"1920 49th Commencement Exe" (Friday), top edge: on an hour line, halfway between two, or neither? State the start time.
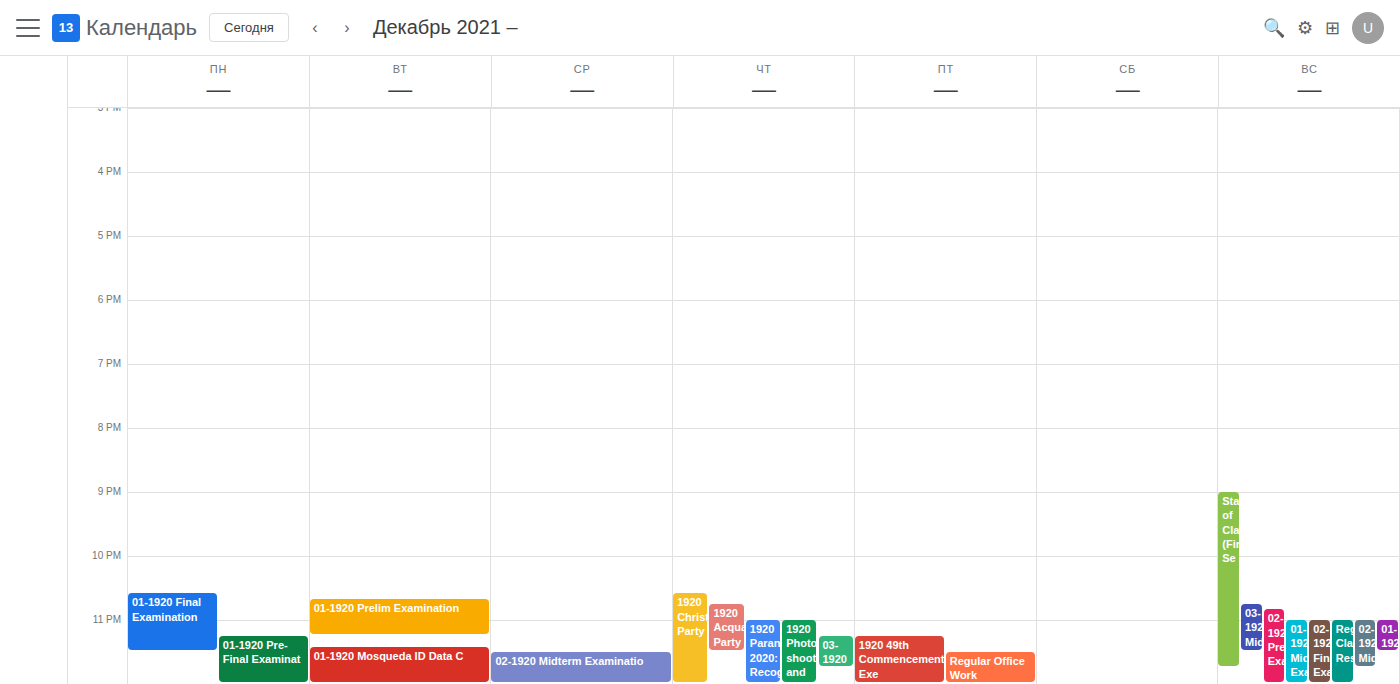
11:15 PM -- neither: a quarter of the way from the 11 PM line to the 12 AM line.